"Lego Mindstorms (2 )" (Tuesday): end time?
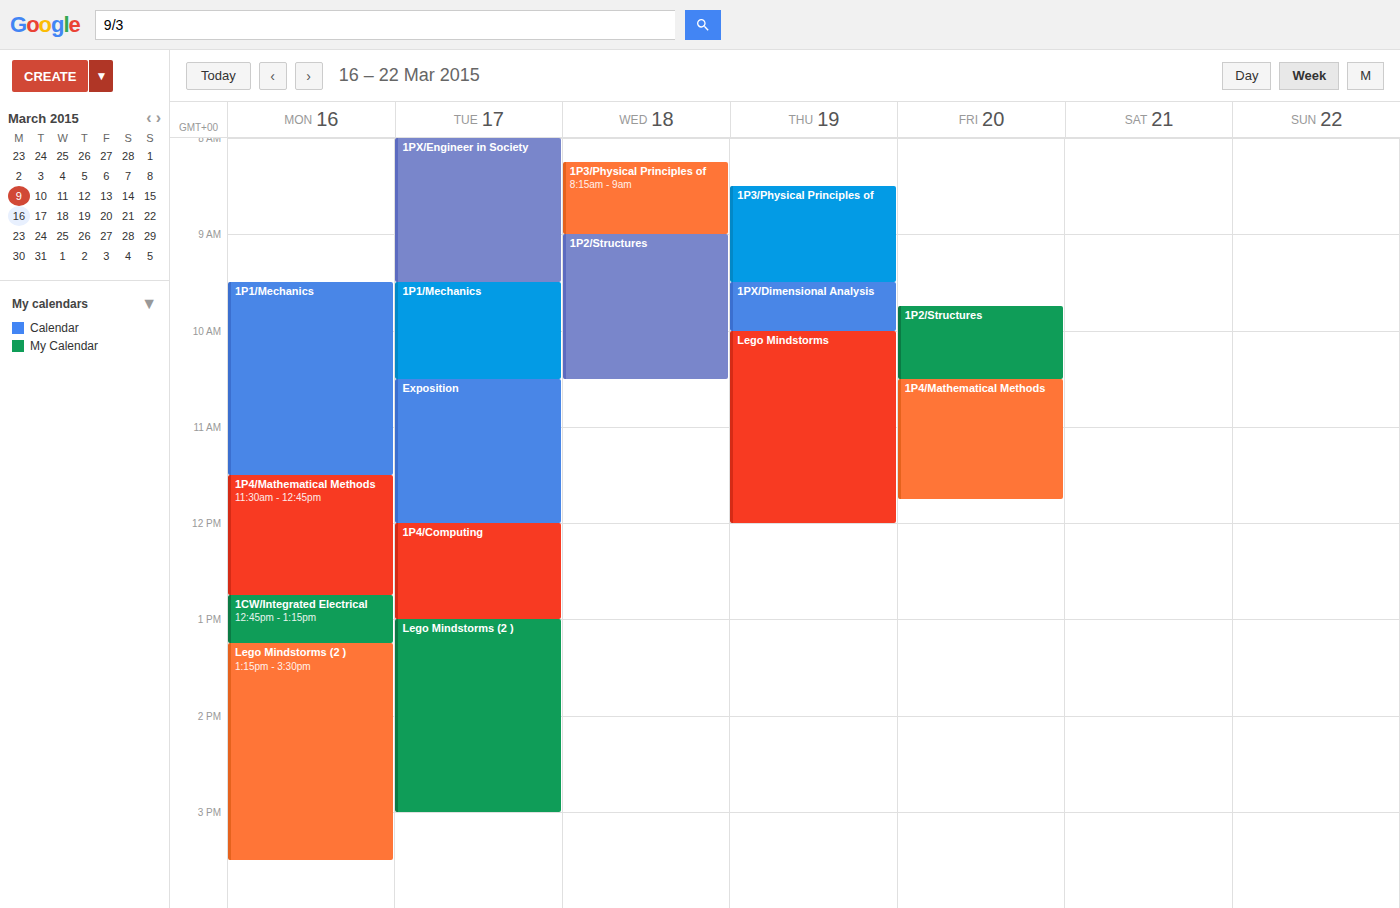
3:00 PM